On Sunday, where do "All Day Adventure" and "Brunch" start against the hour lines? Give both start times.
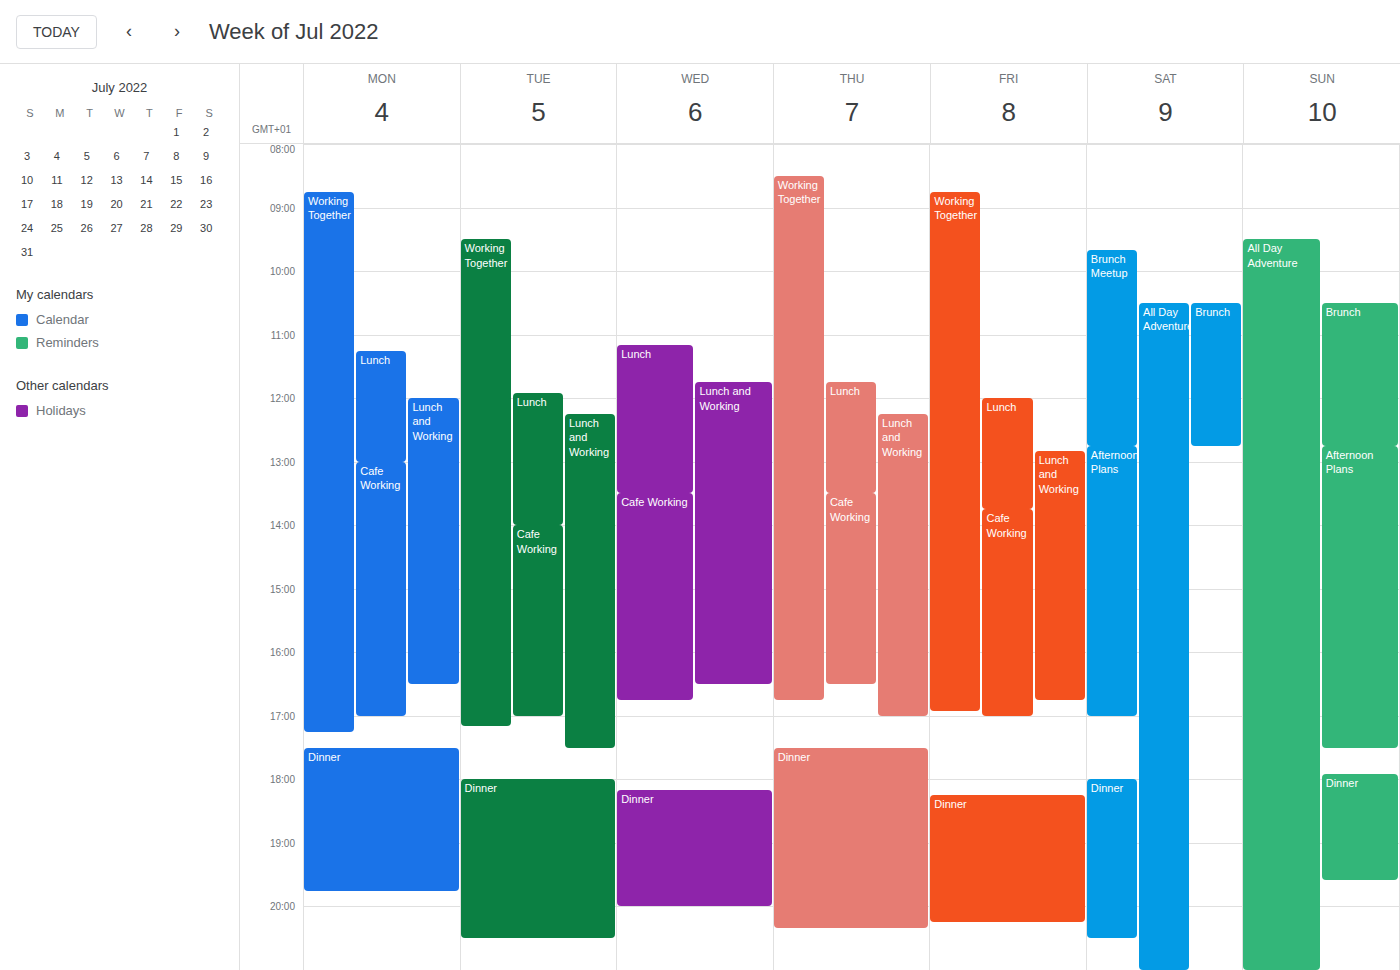
"All Day Adventure": 9:30 AM, halfway between the 9 AM and 10 AM lines. "Brunch": 10:30 AM, halfway between the 10 AM and 11 AM lines.